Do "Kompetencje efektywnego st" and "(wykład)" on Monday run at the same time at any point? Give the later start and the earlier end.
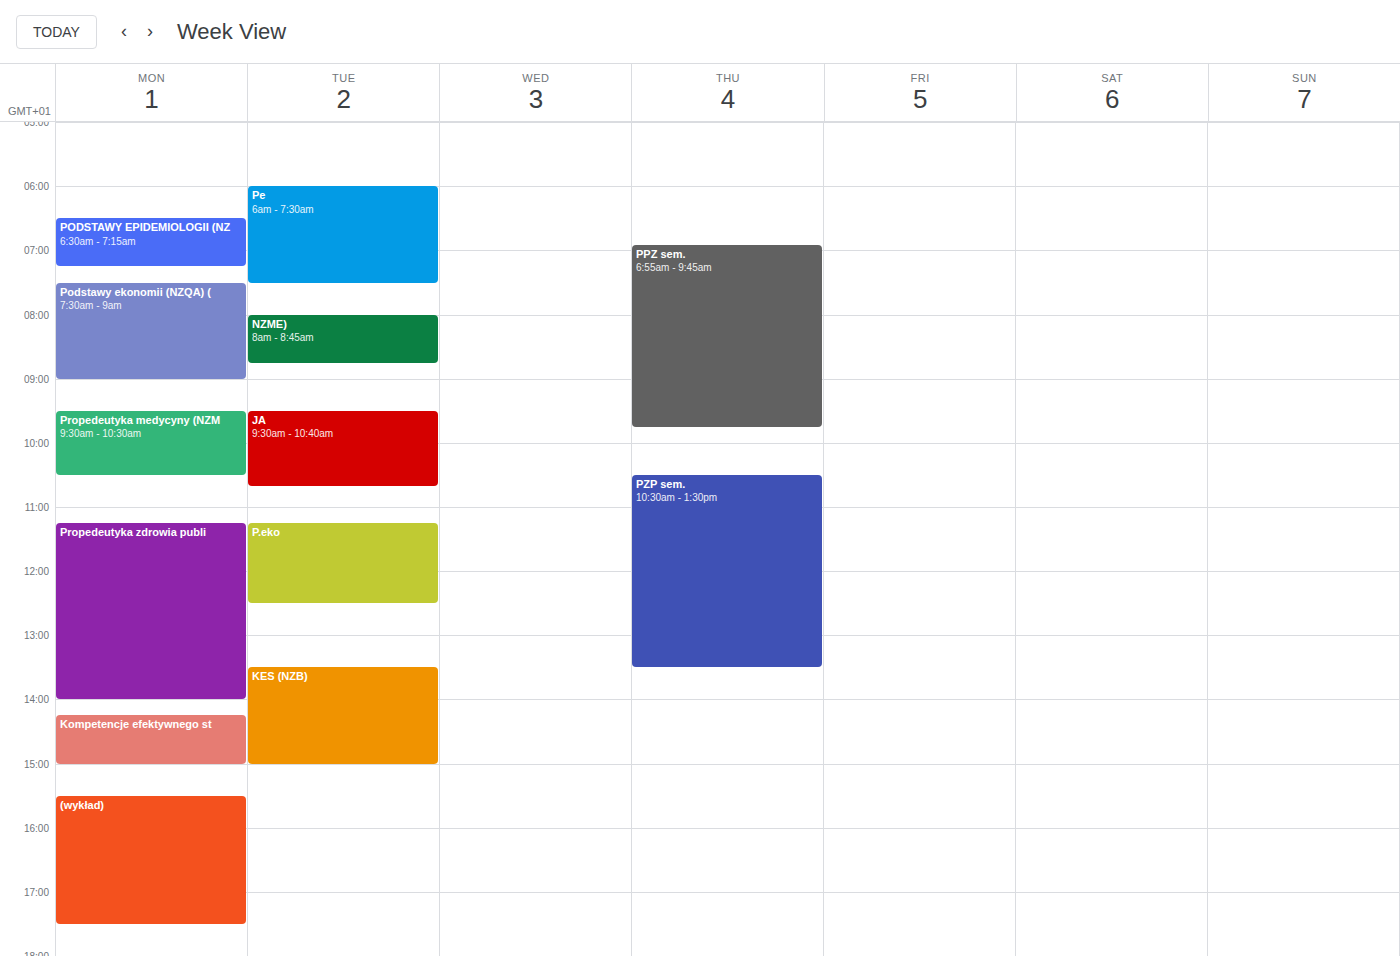
"Kompetencje efektywnego st" ends at 3:00 PM and "(wykład)" starts at 3:30 PM -- no overlap.